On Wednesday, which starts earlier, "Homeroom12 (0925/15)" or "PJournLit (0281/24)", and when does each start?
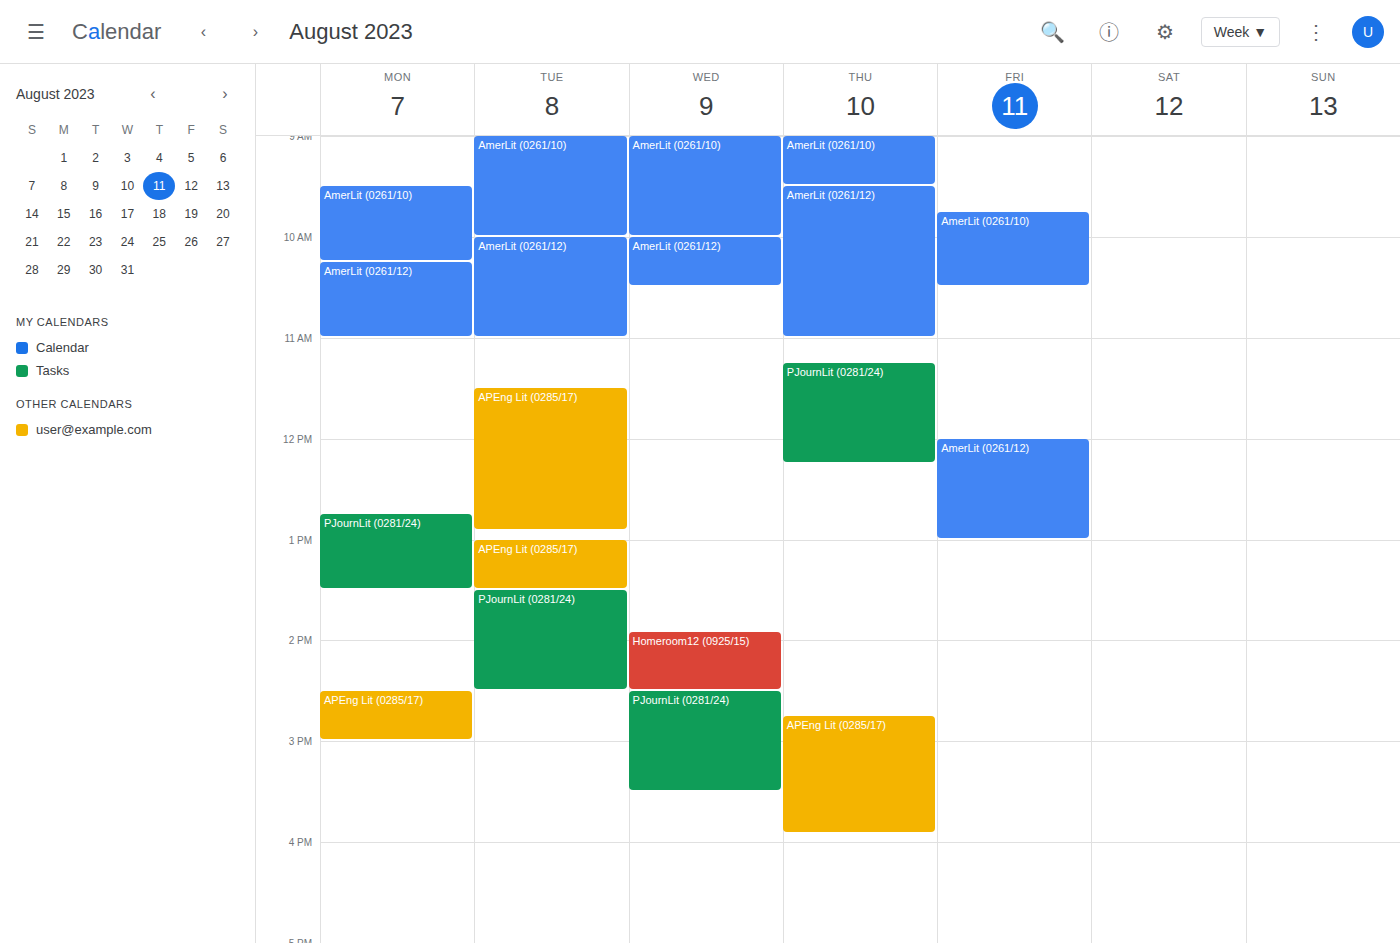
"Homeroom12 (0925/15)" 1:55 PM; "PJournLit (0281/24)" 2:30 PM.